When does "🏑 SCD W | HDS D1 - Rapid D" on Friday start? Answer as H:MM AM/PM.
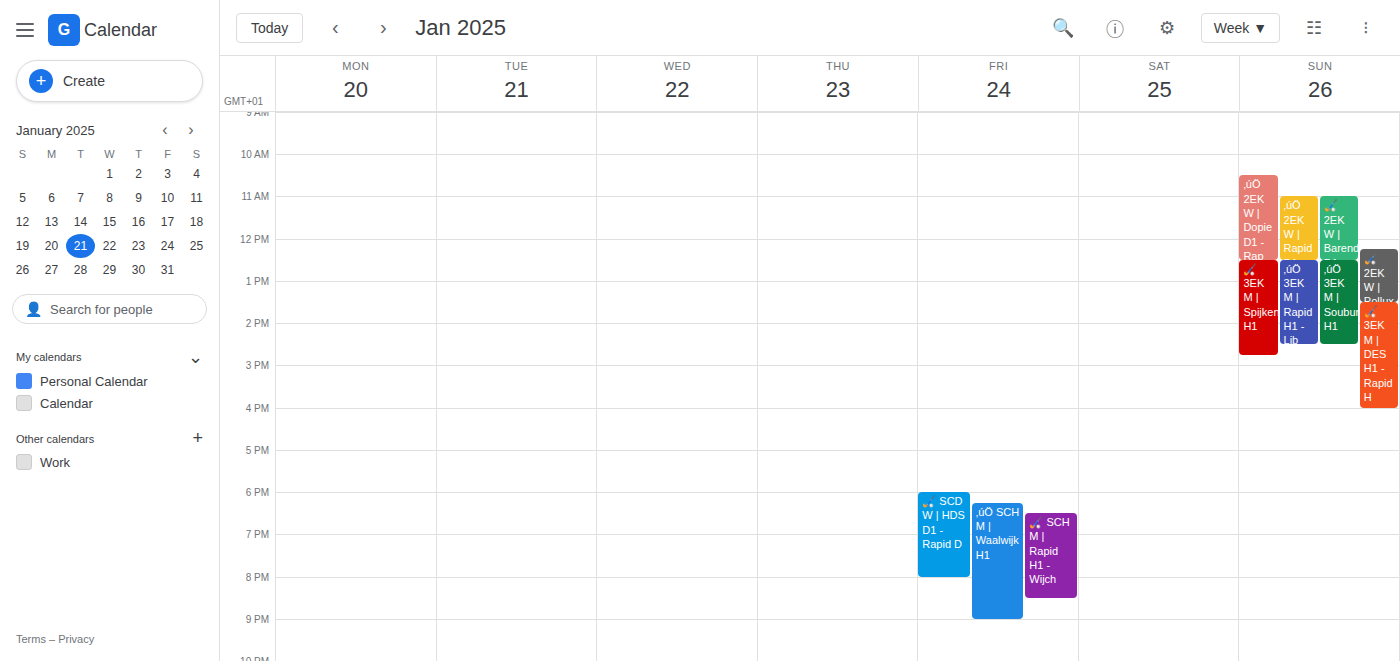
6:00 PM